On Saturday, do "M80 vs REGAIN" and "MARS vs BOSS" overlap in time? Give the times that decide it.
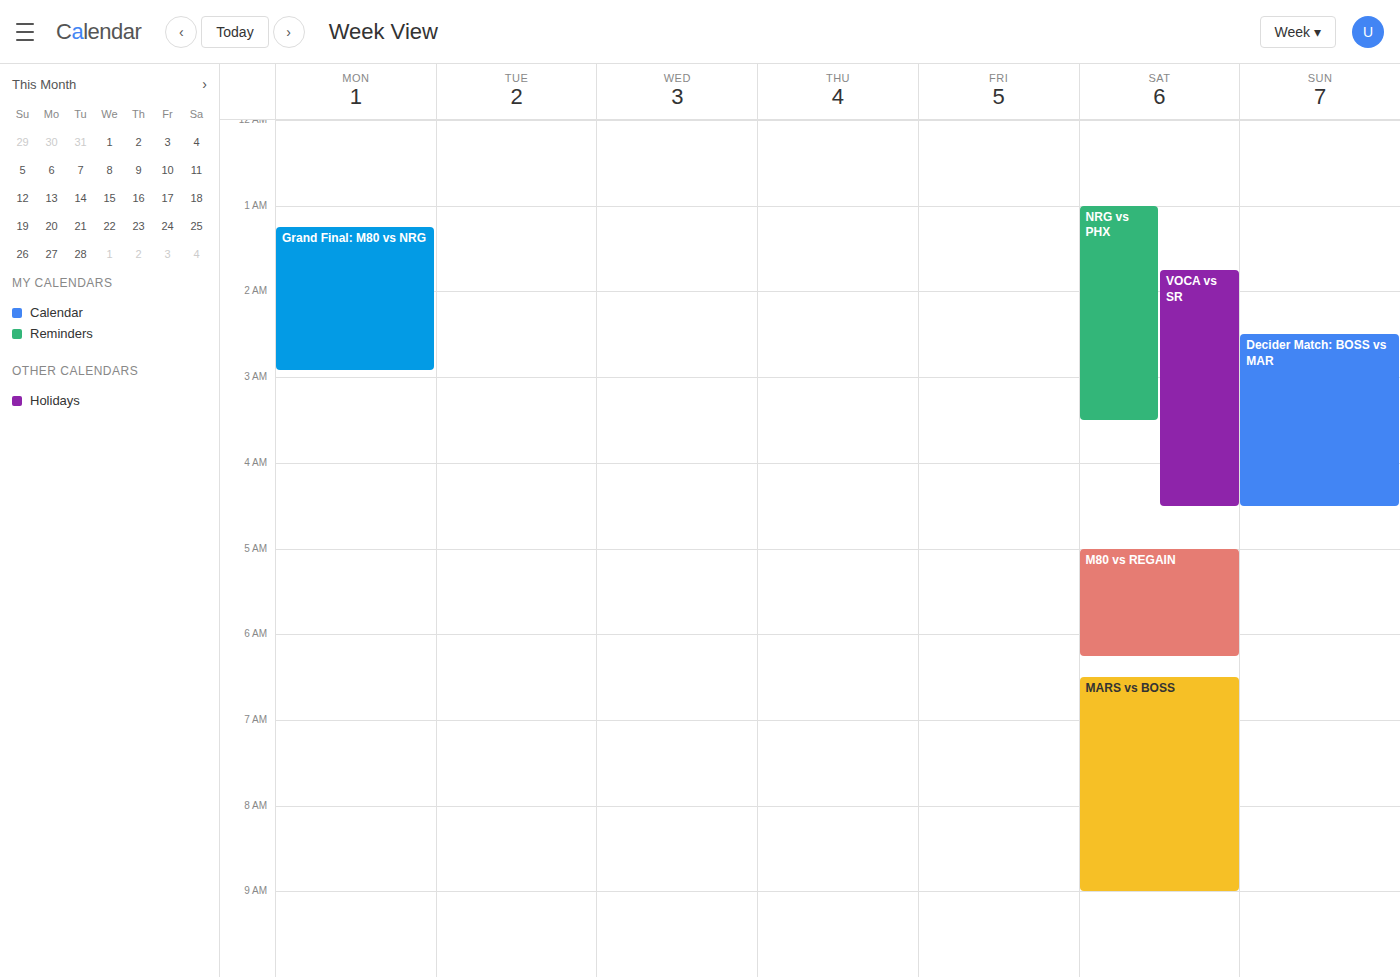
"M80 vs REGAIN" ends at 6:15 AM and "MARS vs BOSS" starts at 6:30 AM -- no overlap.